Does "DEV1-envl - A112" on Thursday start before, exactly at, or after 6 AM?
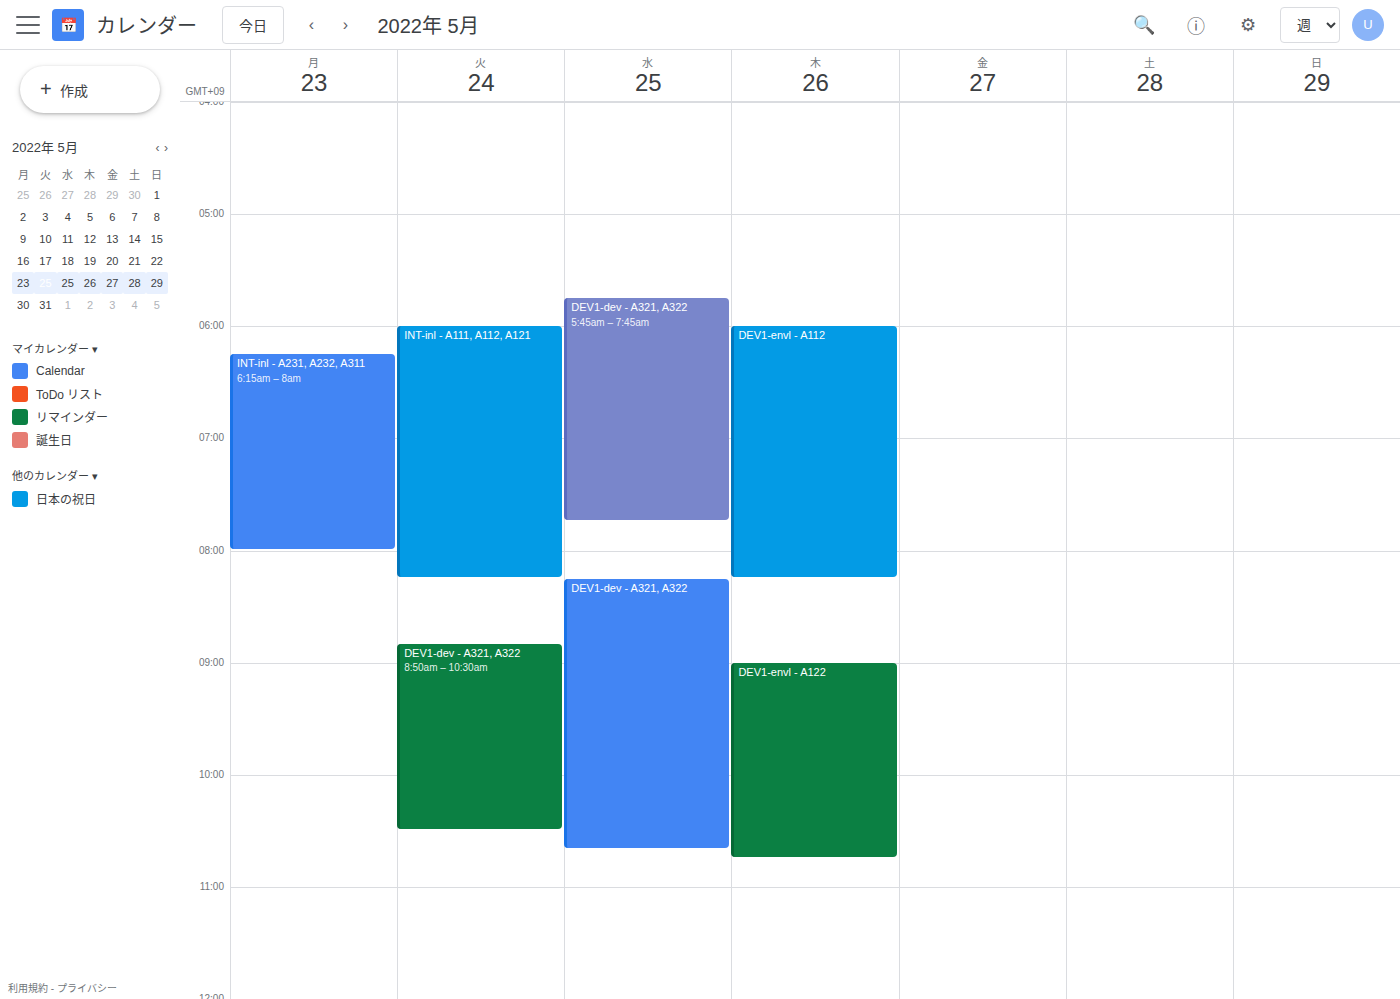
6:00 AM -- exactly at 6 AM, on the 6 AM line.